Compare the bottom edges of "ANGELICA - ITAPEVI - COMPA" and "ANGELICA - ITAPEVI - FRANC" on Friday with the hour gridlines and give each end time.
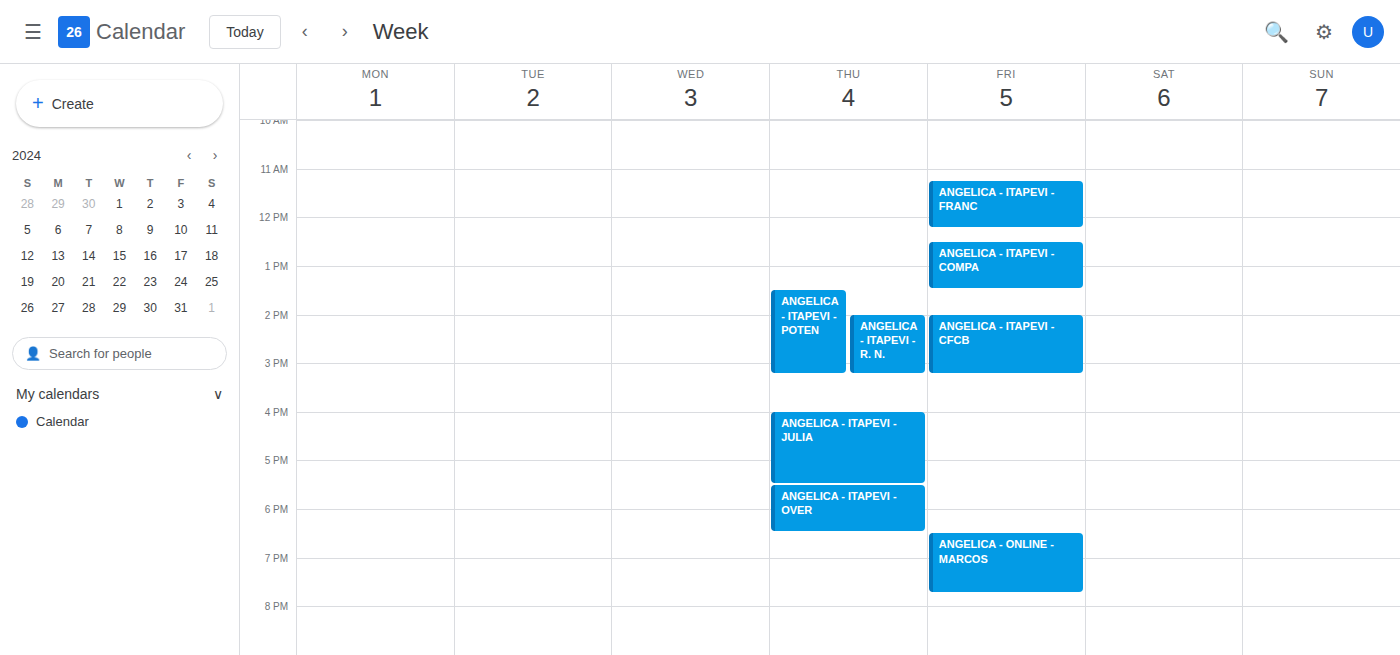
"ANGELICA - ITAPEVI - COMPA": 1:30 PM, halfway between the 1 PM and 2 PM lines. "ANGELICA - ITAPEVI - FRANC": 12:15 PM, neither: a quarter of the way from the 12 PM line to the 1 PM line.